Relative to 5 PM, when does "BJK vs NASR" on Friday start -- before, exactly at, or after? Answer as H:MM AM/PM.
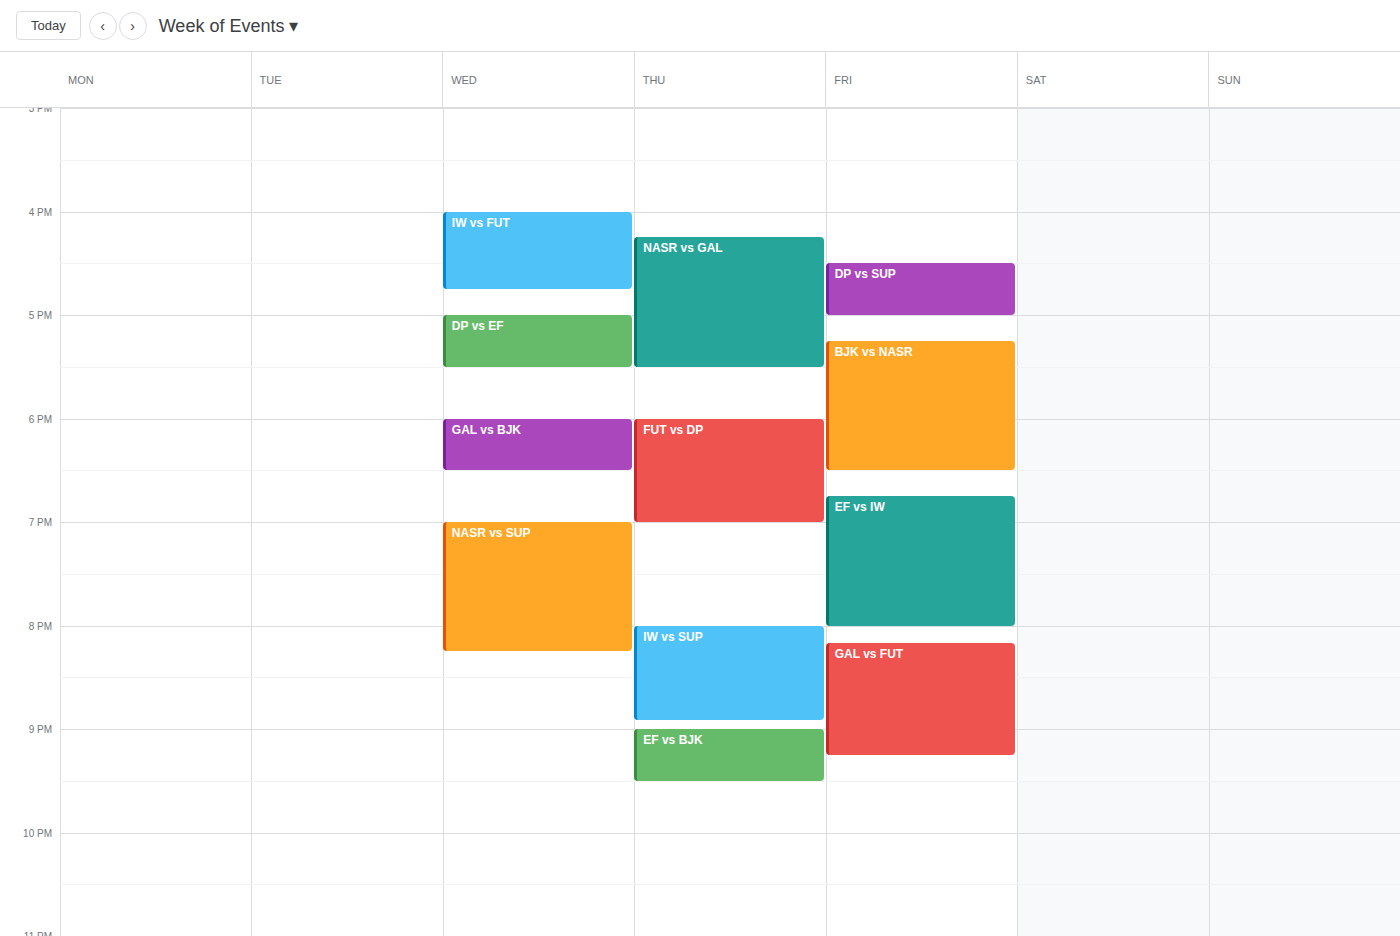
5:15 PM -- after 5 PM, 15 minutes below the 5 PM line.